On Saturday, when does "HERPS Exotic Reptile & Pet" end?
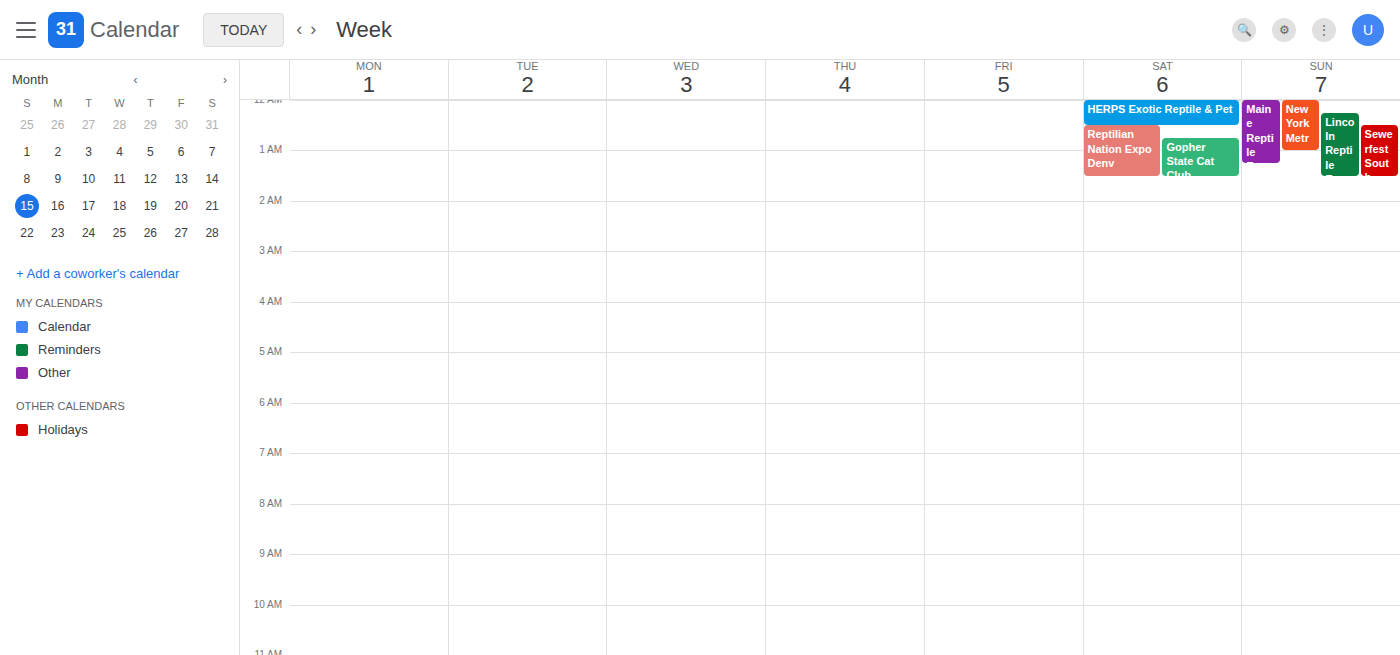
12:30 AM